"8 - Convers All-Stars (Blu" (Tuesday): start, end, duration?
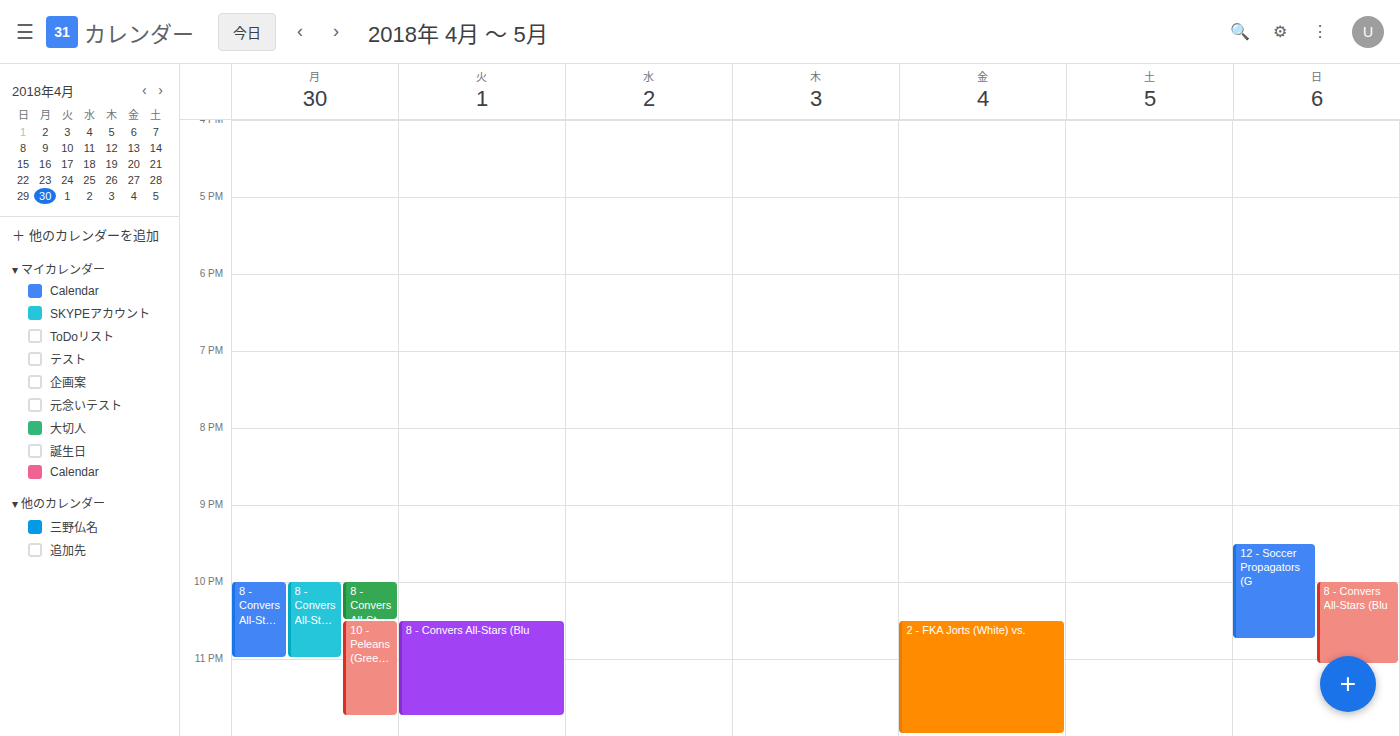
10:30 PM to 11:45 PM, 1 hour 15 minutes